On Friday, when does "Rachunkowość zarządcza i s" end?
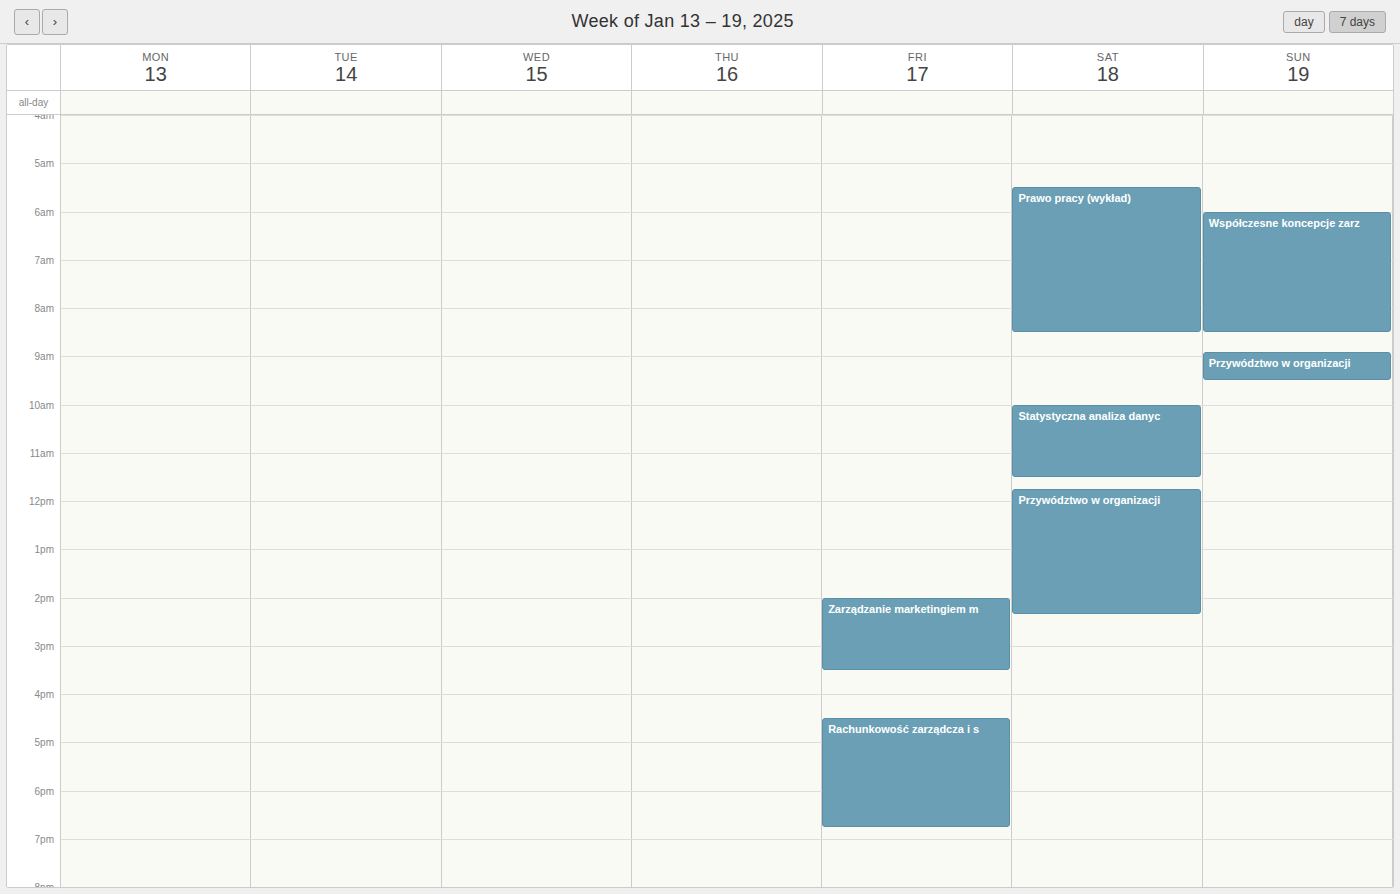
6:45 PM